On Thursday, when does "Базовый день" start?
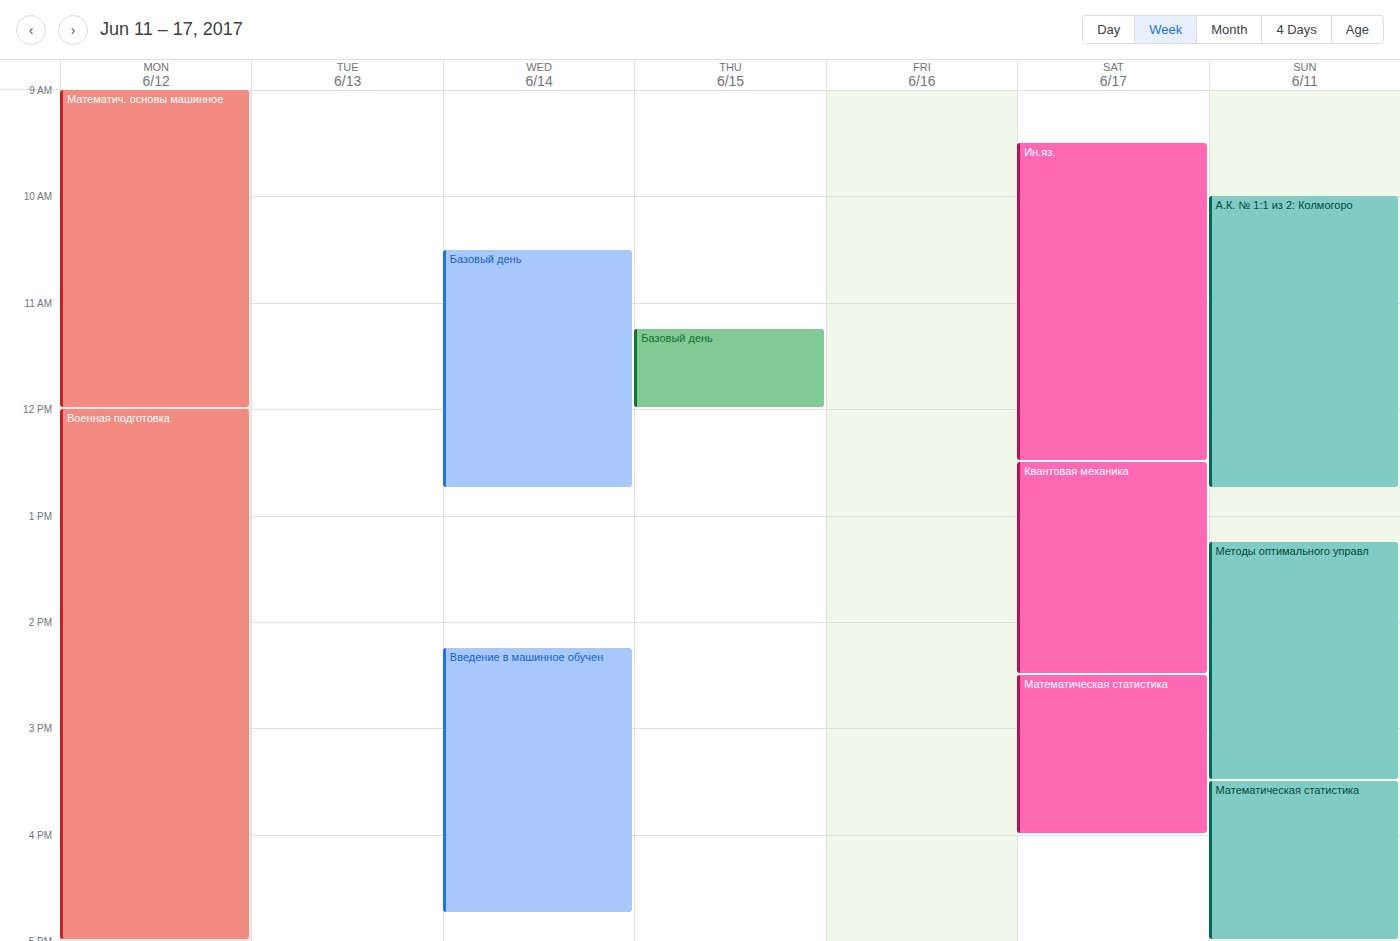
11:15 AM